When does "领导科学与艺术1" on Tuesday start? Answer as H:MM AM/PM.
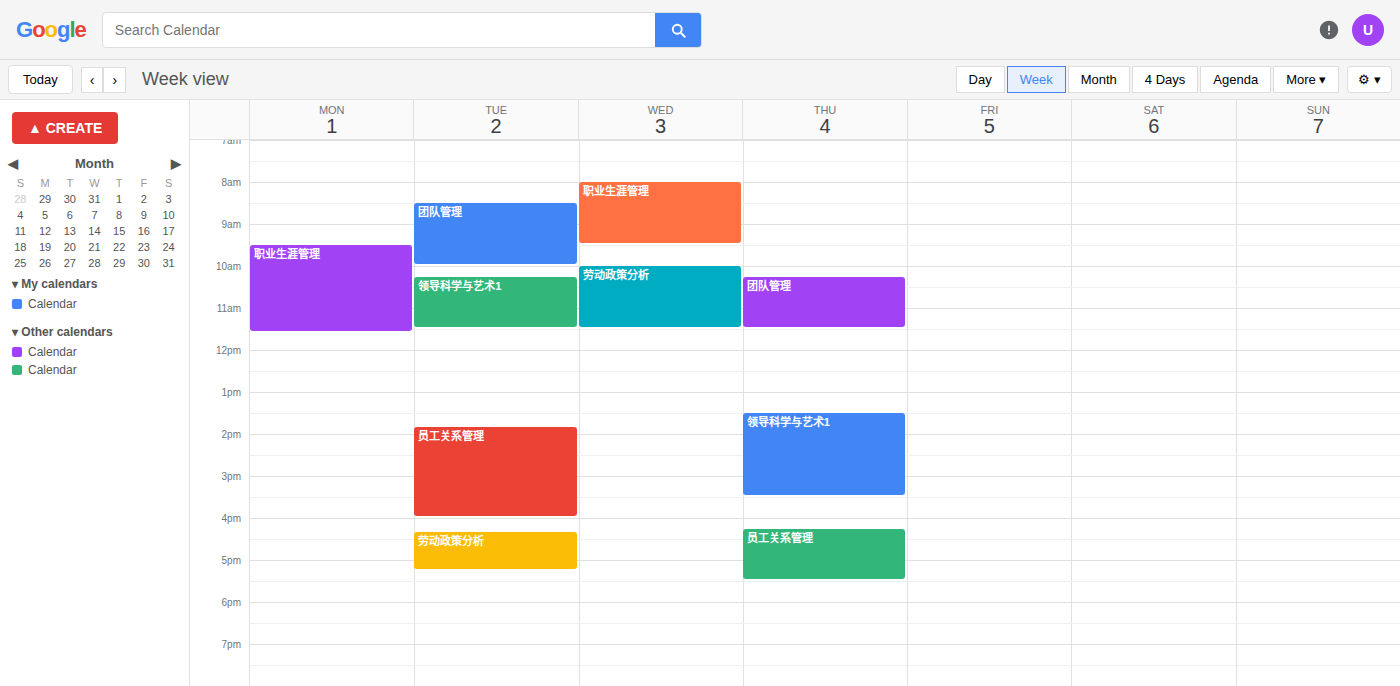
10:15 AM